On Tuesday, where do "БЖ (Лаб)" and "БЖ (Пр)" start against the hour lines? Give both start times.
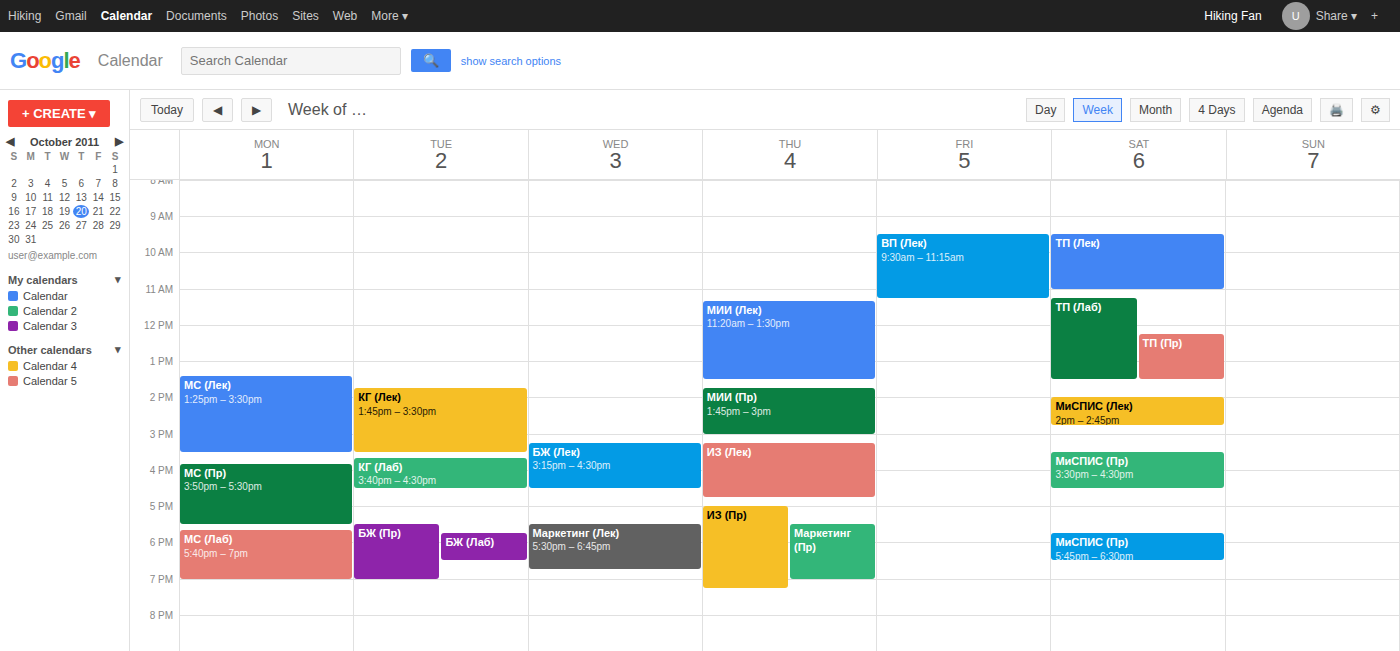
"БЖ (Лаб)": 5:45 PM, neither: three quarters of the way from the 5 PM line to the 6 PM line. "БЖ (Пр)": 5:30 PM, halfway between the 5 PM and 6 PM lines.